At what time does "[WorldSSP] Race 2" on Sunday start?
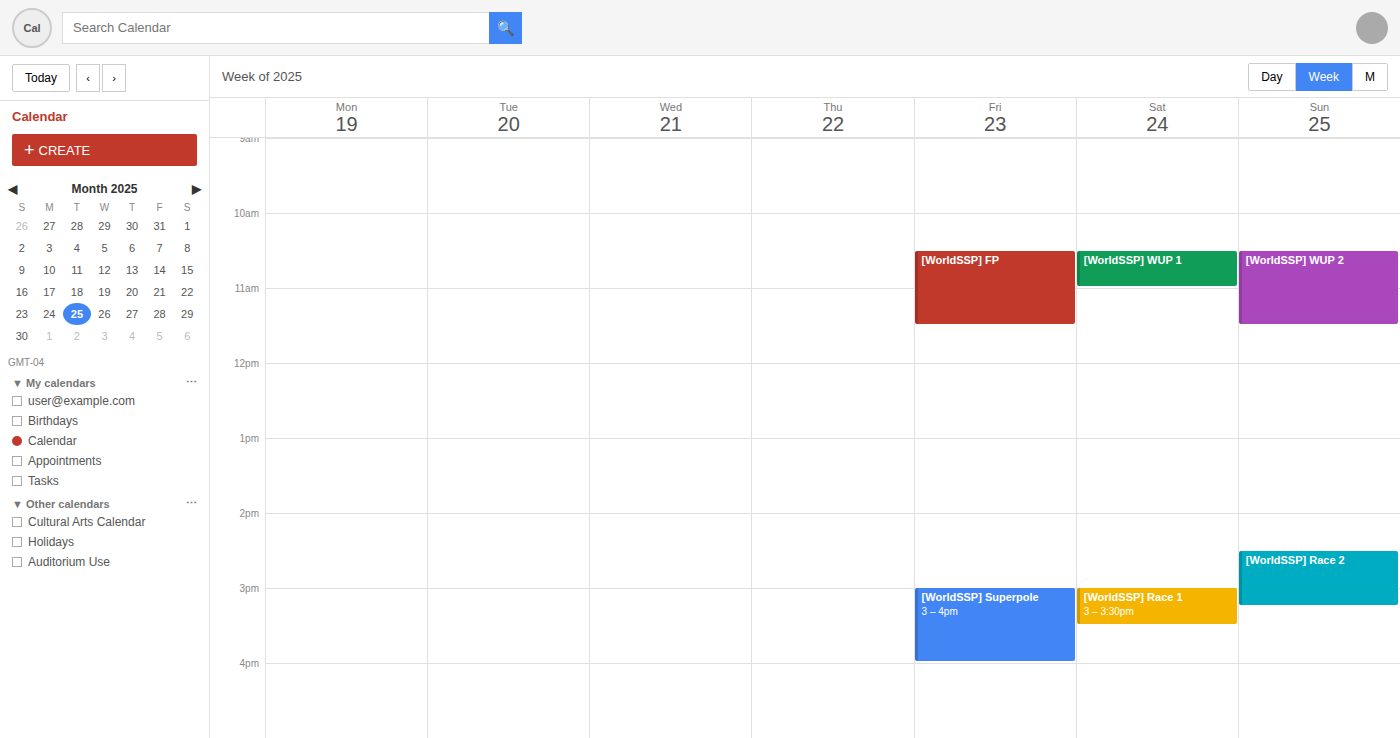
2:30 PM